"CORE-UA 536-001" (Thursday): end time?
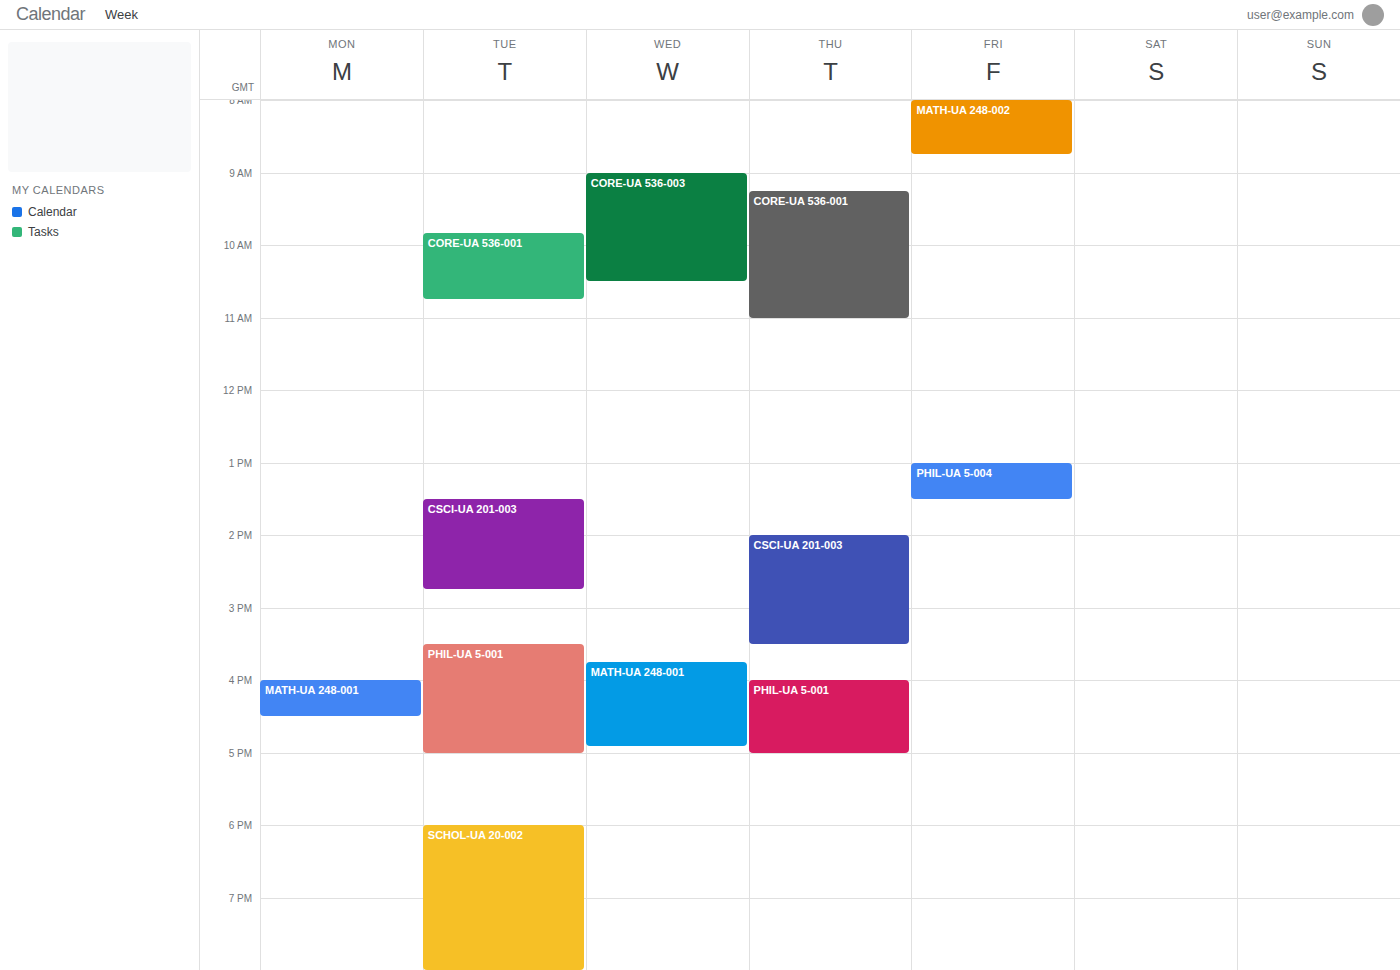
11:00 AM